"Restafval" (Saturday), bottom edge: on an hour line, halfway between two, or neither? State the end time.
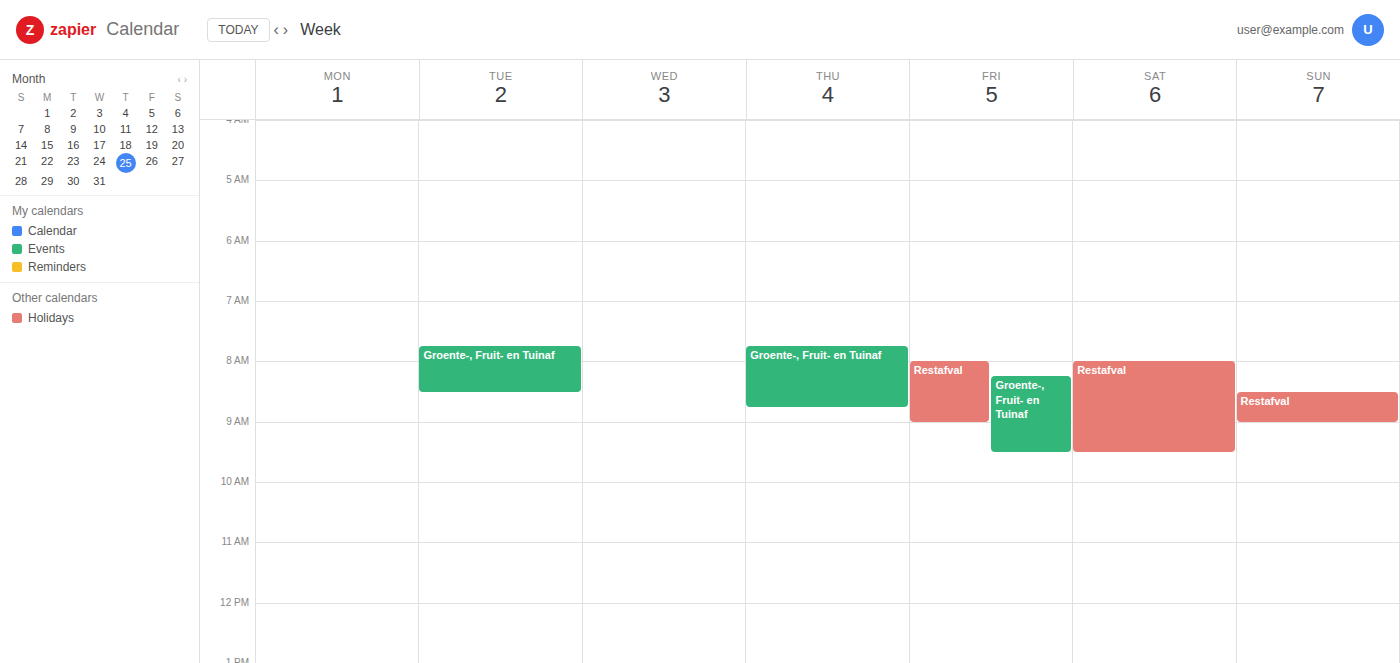
9:30 AM -- halfway between the 9 AM and 10 AM lines.